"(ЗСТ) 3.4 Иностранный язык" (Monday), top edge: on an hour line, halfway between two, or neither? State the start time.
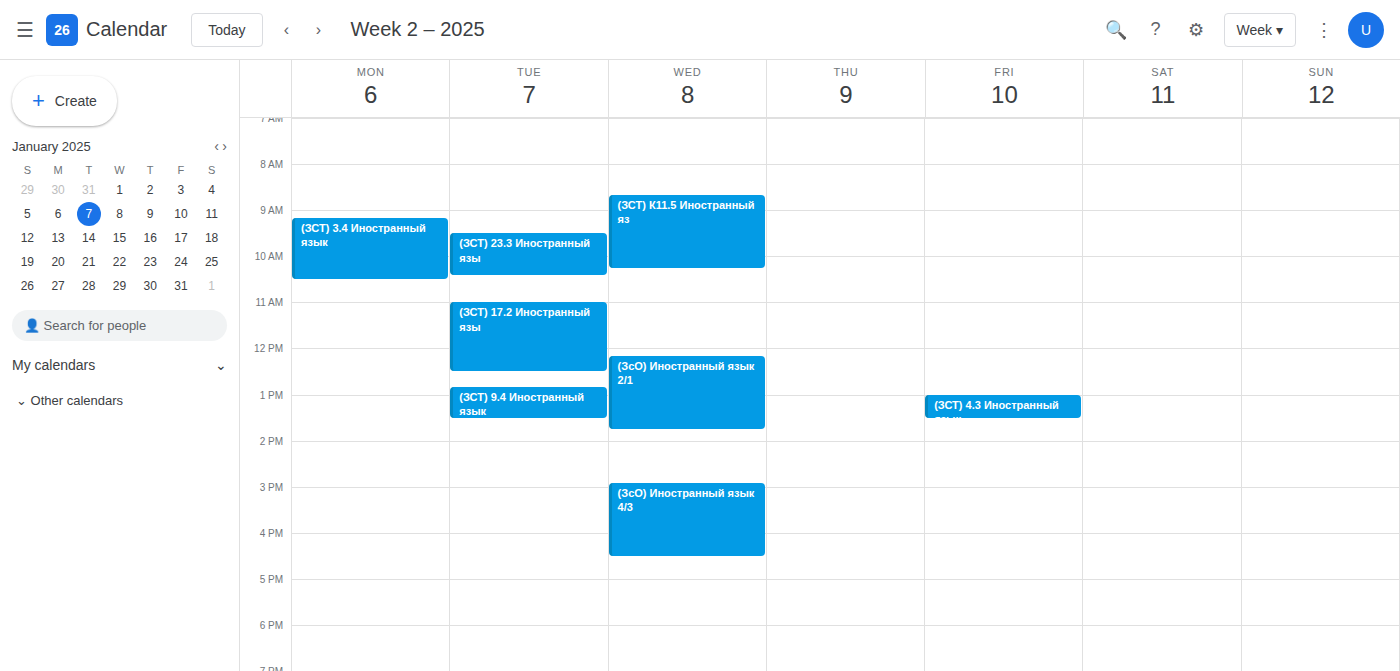
09:10 -- neither: 10 minutes below the 09:00 line and 50 minutes above the 10:00 line.